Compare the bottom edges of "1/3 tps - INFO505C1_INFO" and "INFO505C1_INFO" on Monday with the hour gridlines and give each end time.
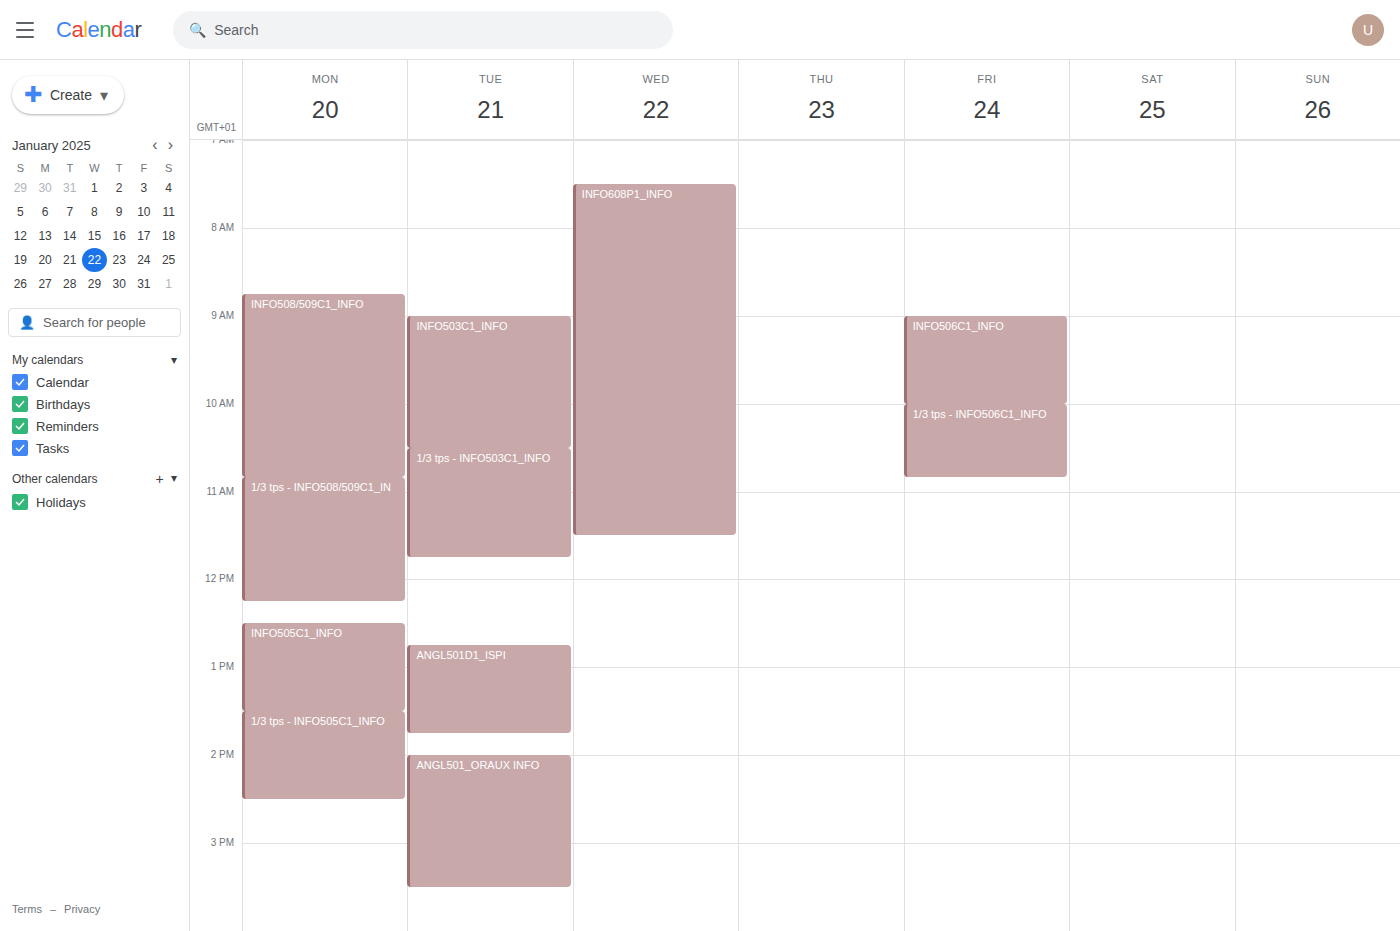
"1/3 tps - INFO505C1_INFO": 2:30 PM, halfway between the 2 PM and 3 PM lines. "INFO505C1_INFO": 1:30 PM, halfway between the 1 PM and 2 PM lines.